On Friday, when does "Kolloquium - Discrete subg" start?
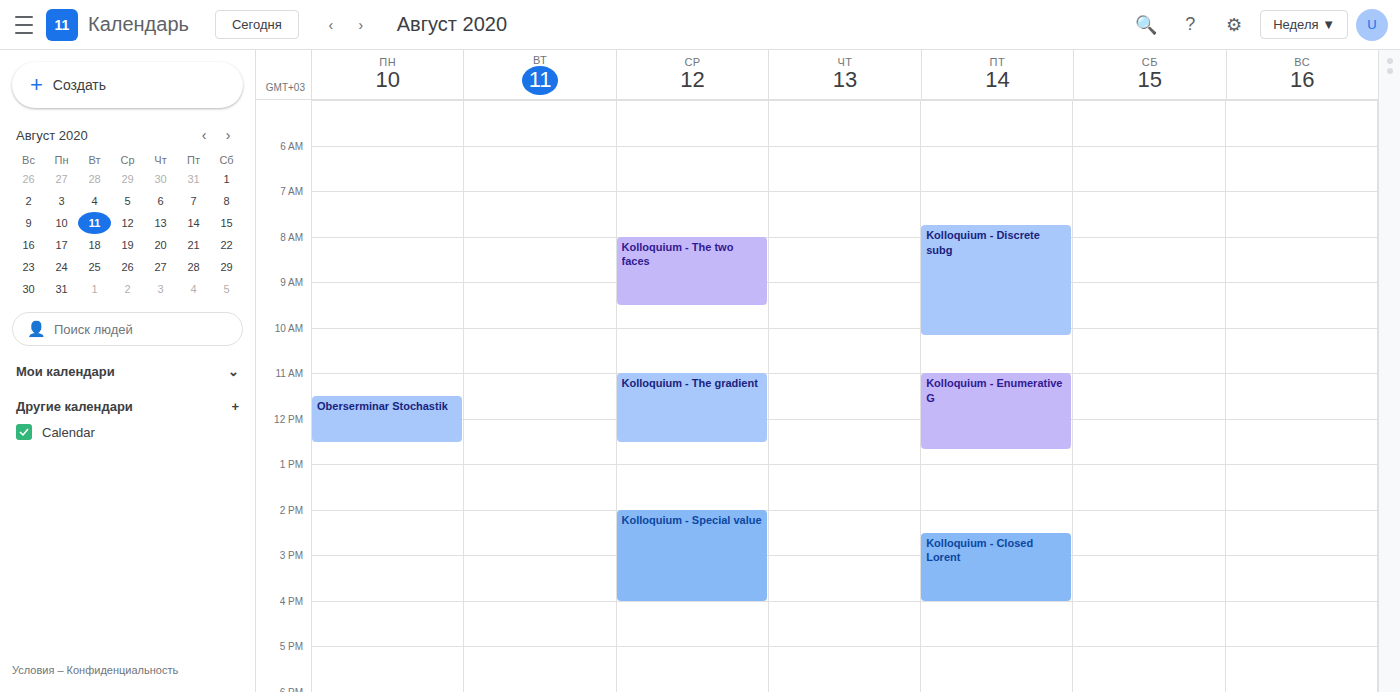
7:45 AM